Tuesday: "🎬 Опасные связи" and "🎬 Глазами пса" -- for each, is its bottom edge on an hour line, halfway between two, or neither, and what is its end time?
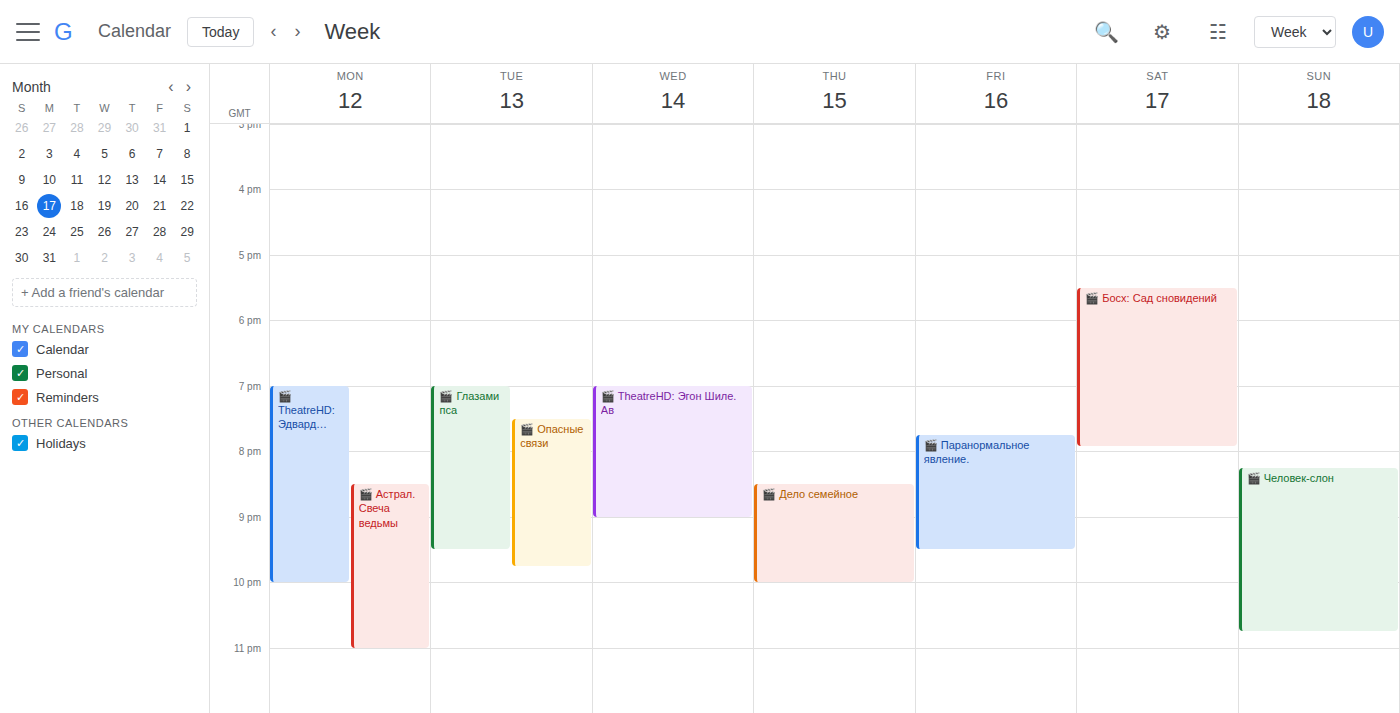
"🎬 Опасные связи": 21:45, neither: three quarters of the way from the 21:00 line to the 22:00 line. "🎬 Глазами пса": 21:30, halfway between the 21:00 and 22:00 lines.